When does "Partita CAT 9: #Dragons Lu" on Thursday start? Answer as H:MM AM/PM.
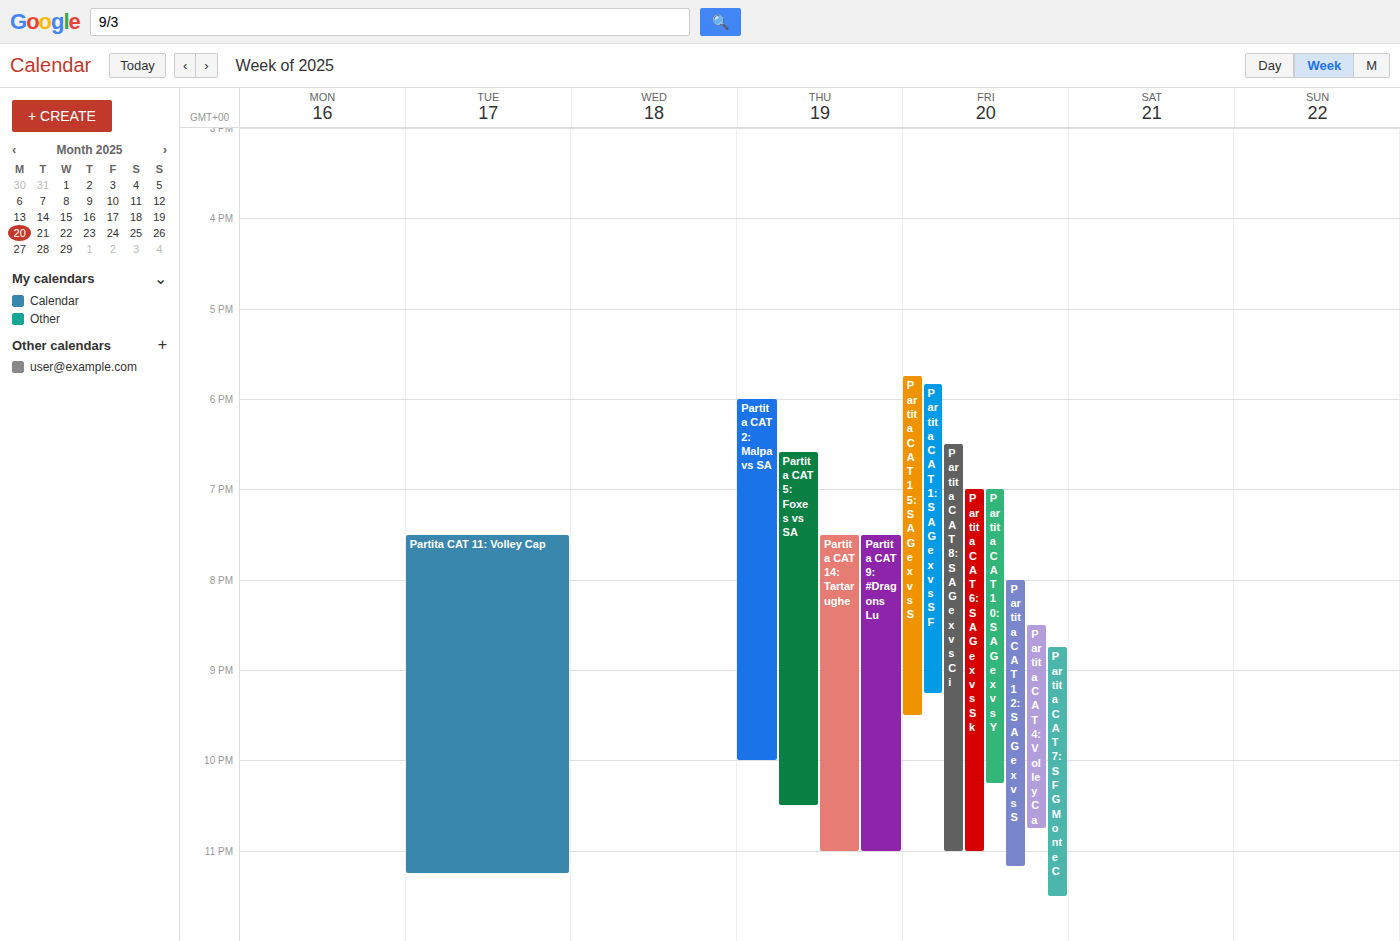
7:30 PM